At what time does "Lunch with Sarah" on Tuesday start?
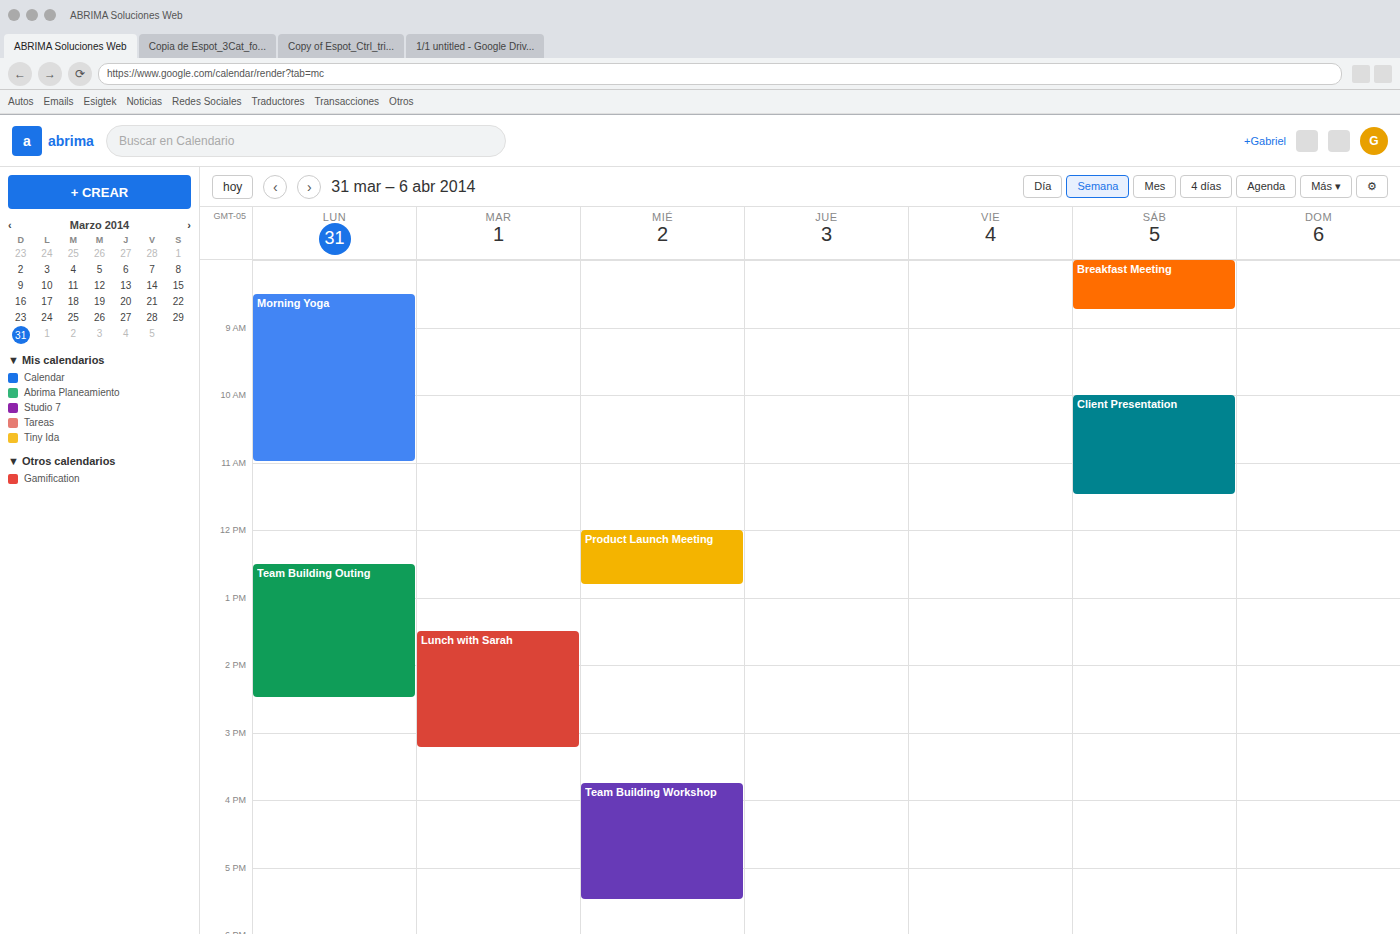
1:30 PM